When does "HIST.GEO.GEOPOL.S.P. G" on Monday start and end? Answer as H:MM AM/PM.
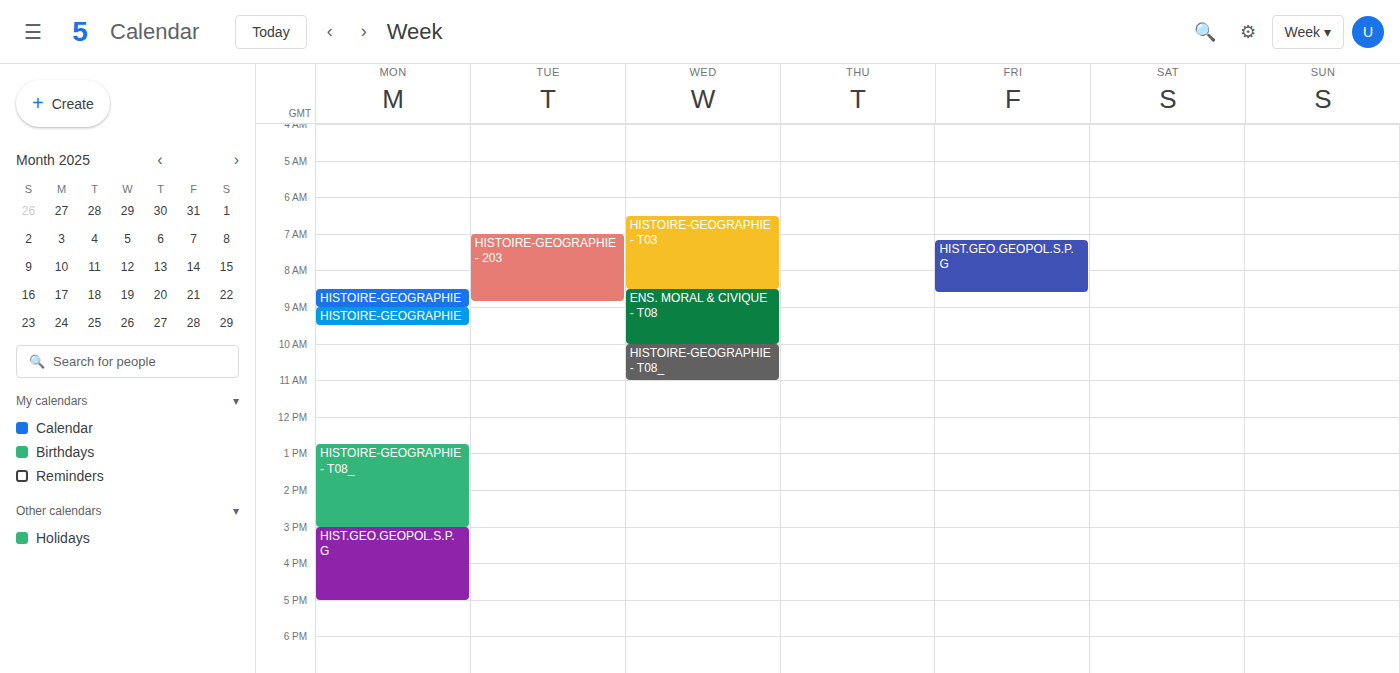
3:00 PM to 5:00 PM